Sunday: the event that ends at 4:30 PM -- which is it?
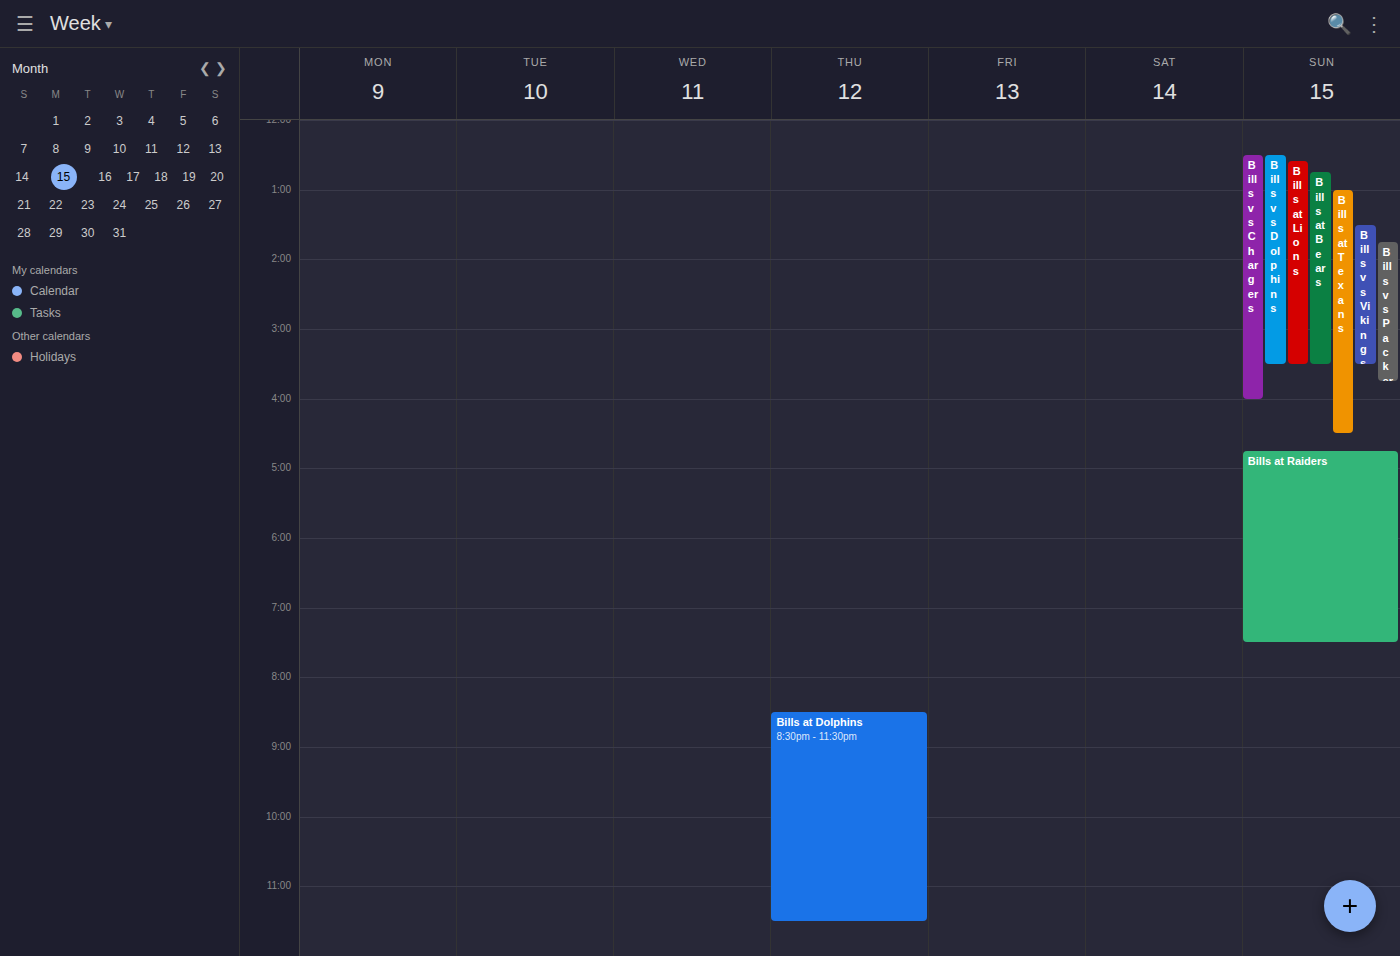
"Bills at Texans"